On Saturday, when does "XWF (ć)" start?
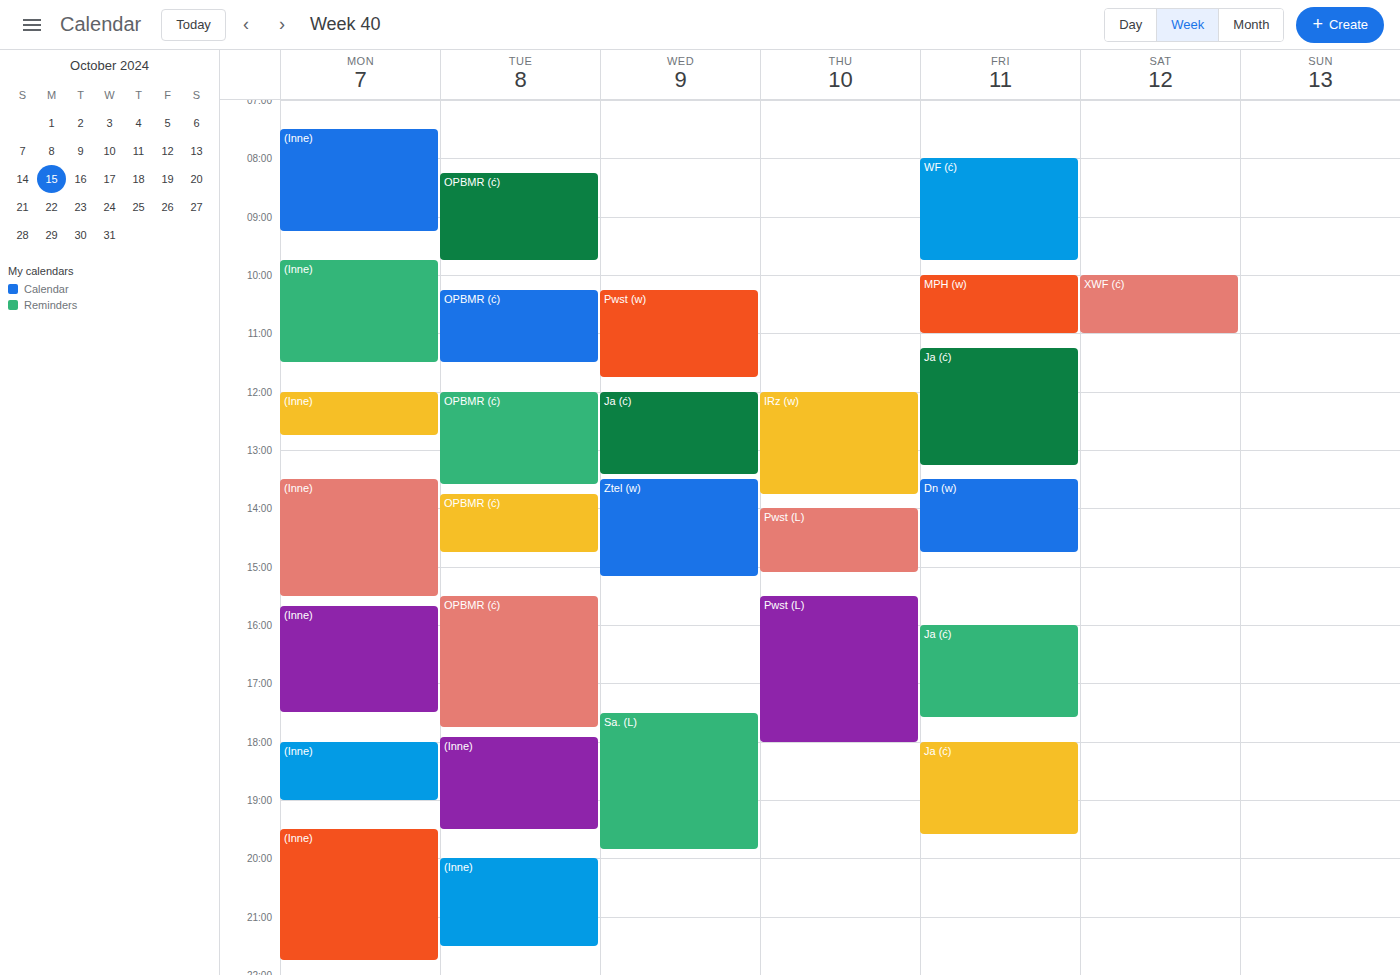
10:00